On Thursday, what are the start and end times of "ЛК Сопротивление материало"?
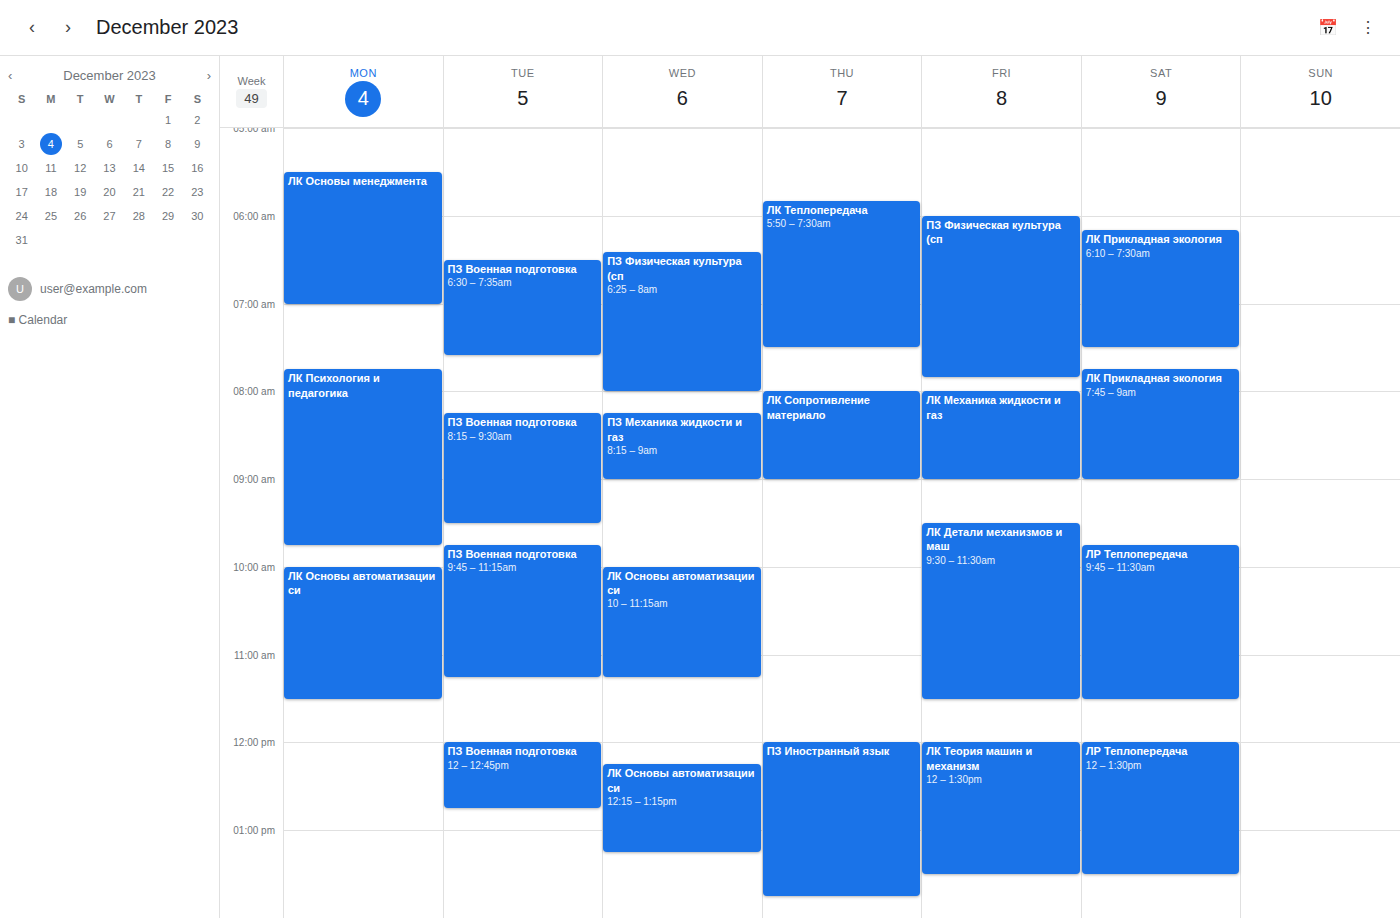
8:00 AM to 9:00 AM